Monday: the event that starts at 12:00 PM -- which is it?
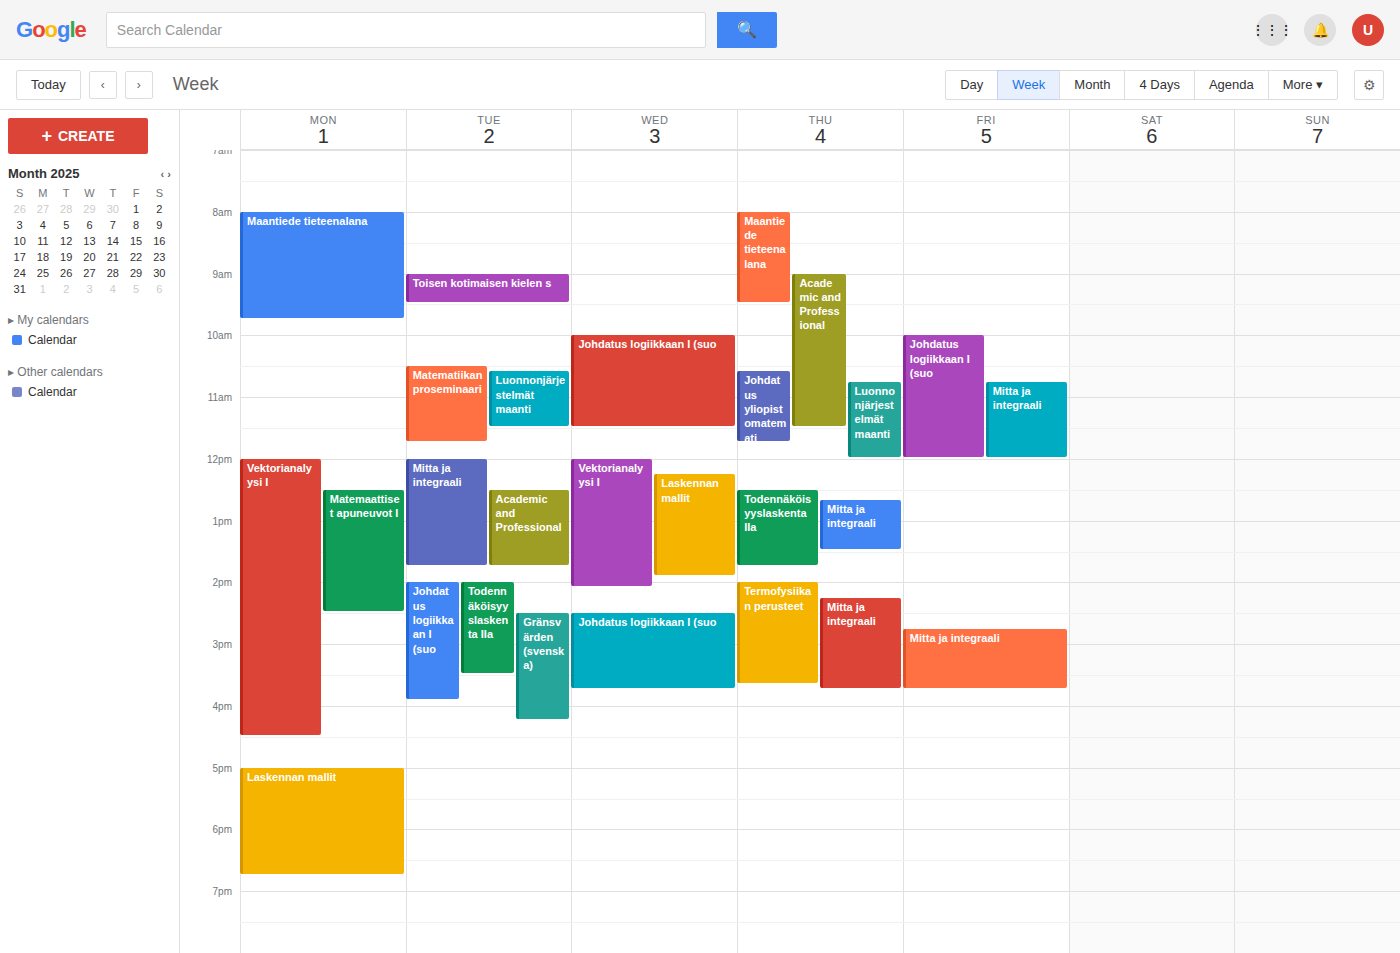
"Vektorianalyysi I"